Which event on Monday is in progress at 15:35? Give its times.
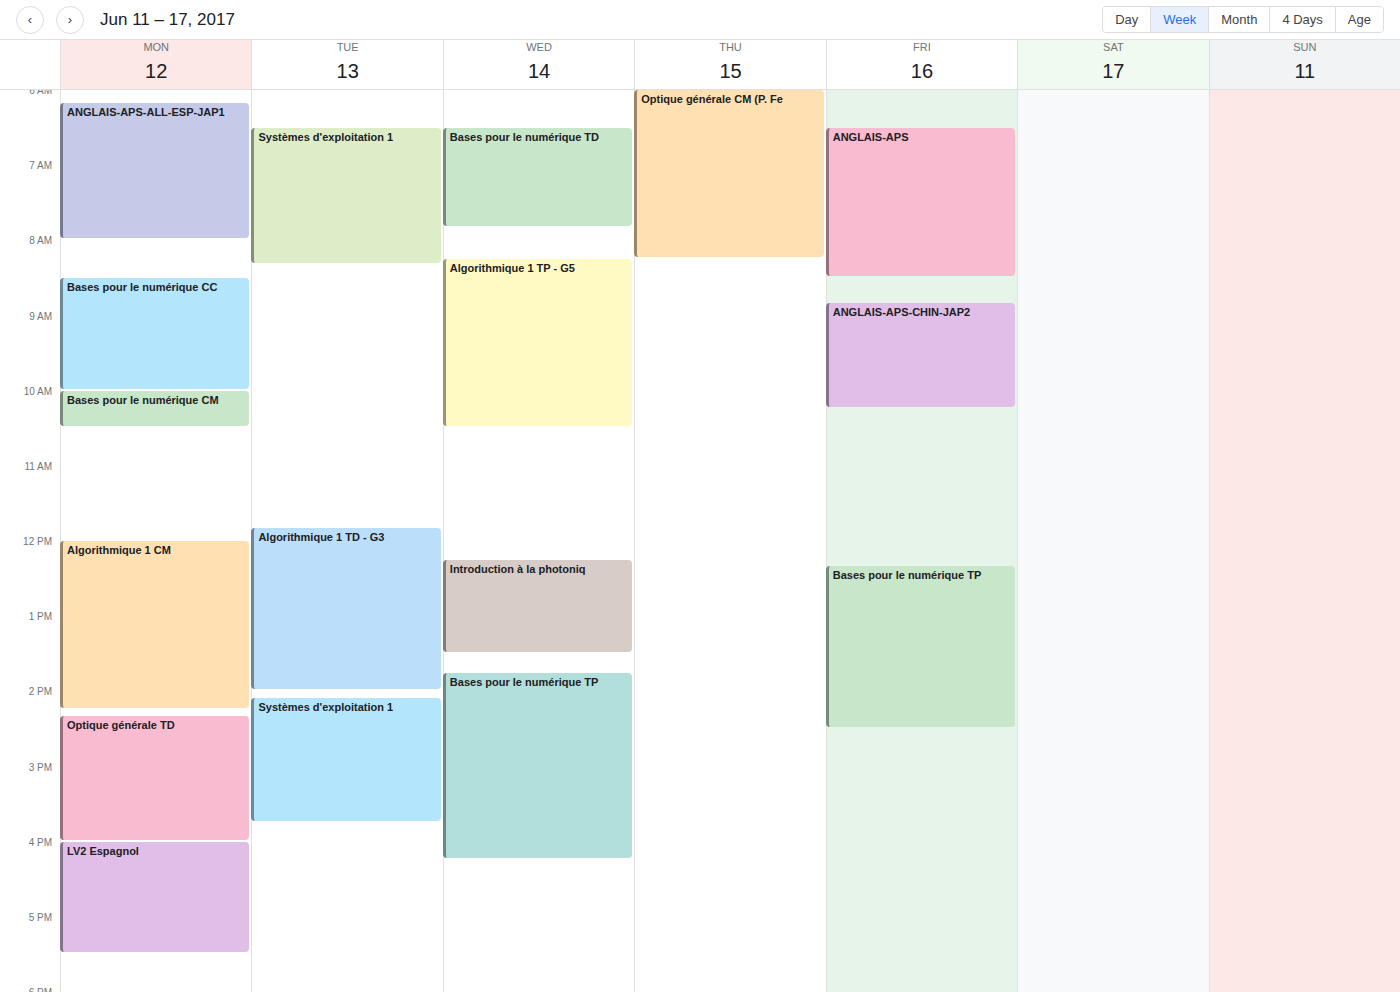
"Optique générale TD", 14:20 to 16:00